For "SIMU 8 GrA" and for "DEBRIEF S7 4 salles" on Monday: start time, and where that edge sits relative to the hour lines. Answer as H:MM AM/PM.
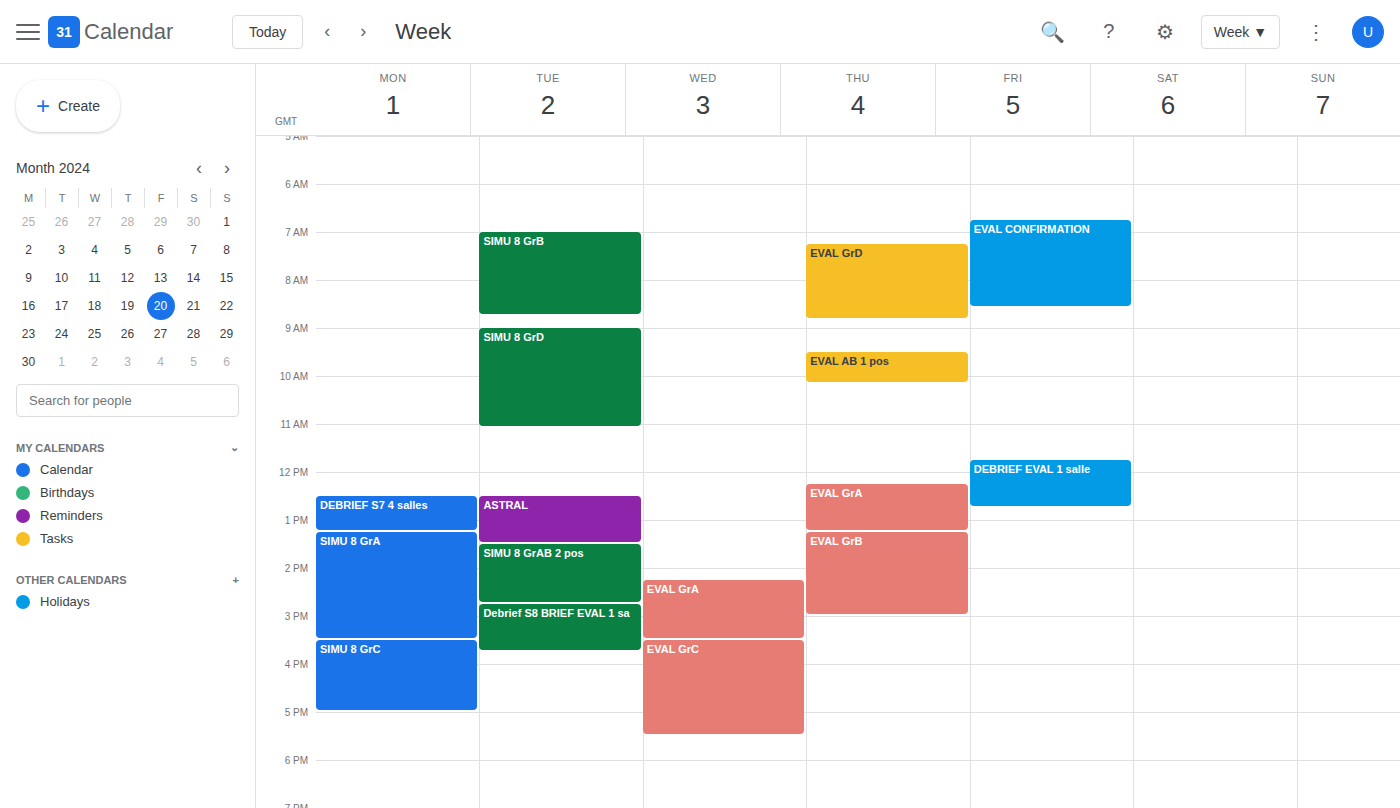
"SIMU 8 GrA": 1:15 PM, neither: a quarter of the way from the 1 PM line to the 2 PM line. "DEBRIEF S7 4 salles": 12:30 PM, halfway between the 12 PM and 1 PM lines.